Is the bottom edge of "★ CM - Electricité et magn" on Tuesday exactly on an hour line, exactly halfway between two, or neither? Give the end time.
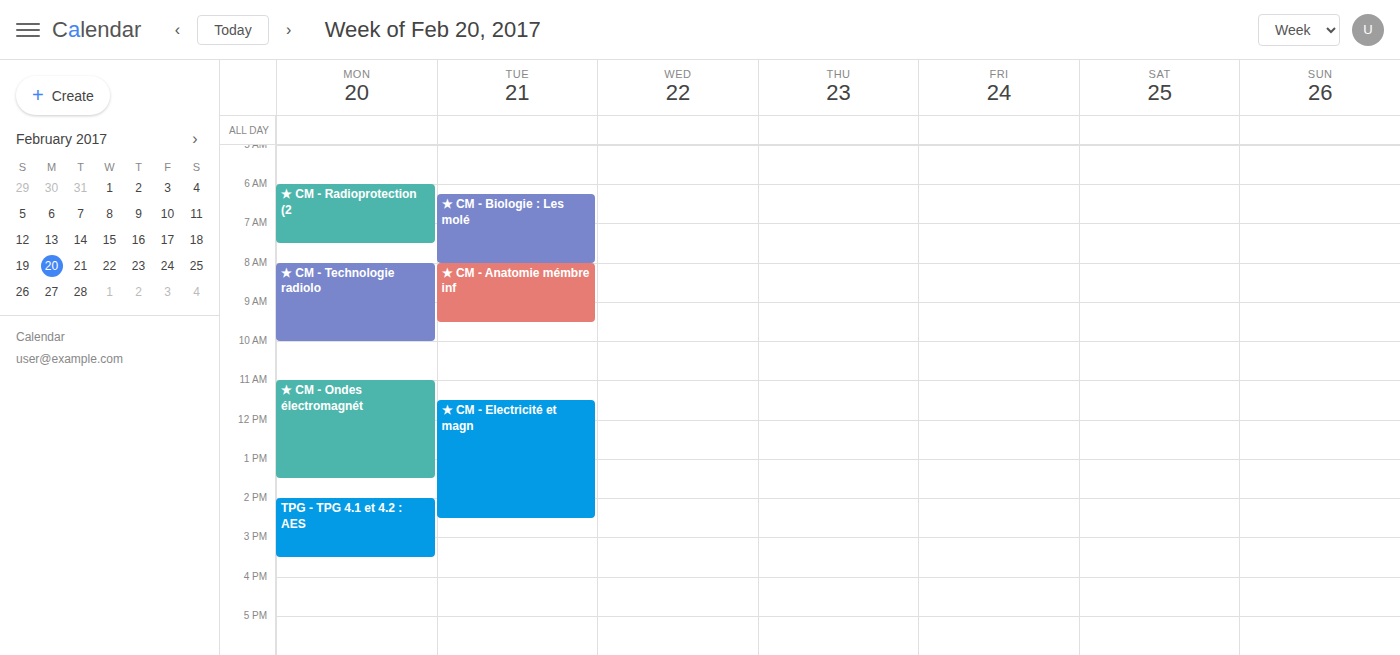
2:30 PM -- halfway between the 2 PM and 3 PM lines.